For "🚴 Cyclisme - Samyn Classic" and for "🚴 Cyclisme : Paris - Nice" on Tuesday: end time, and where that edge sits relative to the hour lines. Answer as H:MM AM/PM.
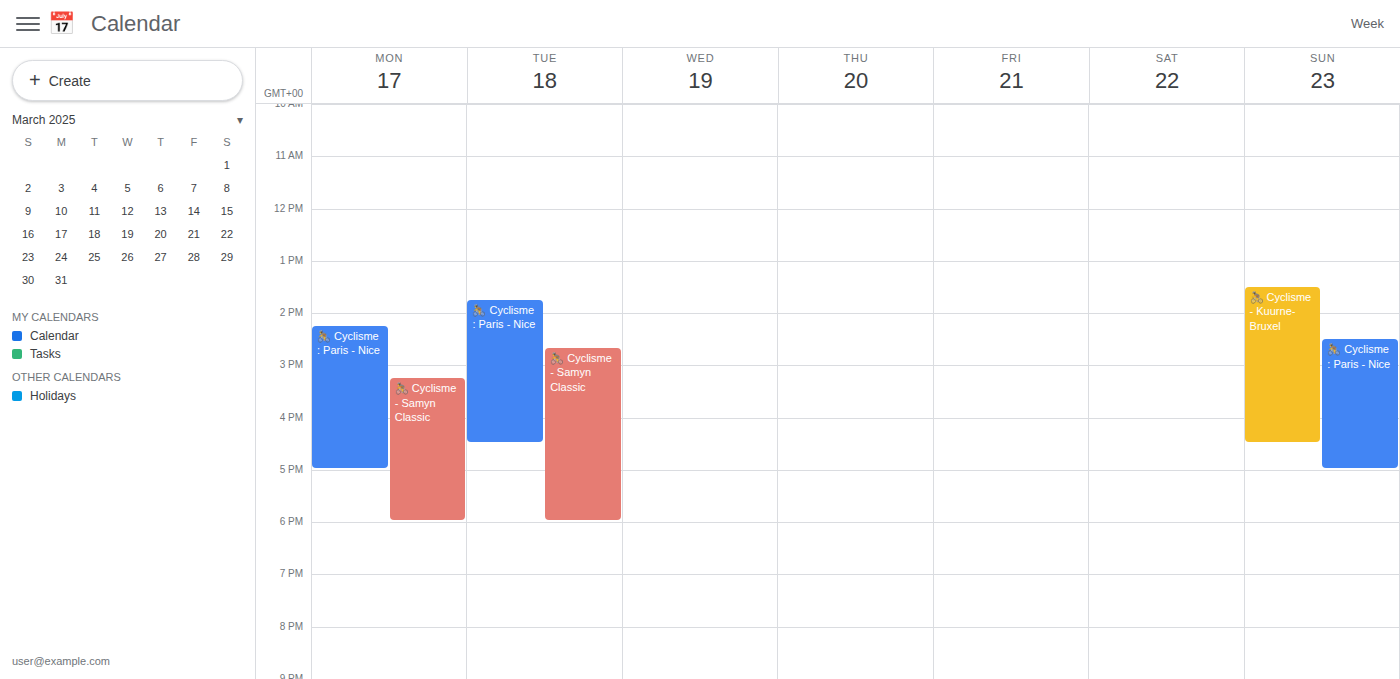
"🚴 Cyclisme - Samyn Classic": 6:00 PM, exactly on the 6 PM line. "🚴 Cyclisme : Paris - Nice": 4:30 PM, halfway between the 4 PM and 5 PM lines.